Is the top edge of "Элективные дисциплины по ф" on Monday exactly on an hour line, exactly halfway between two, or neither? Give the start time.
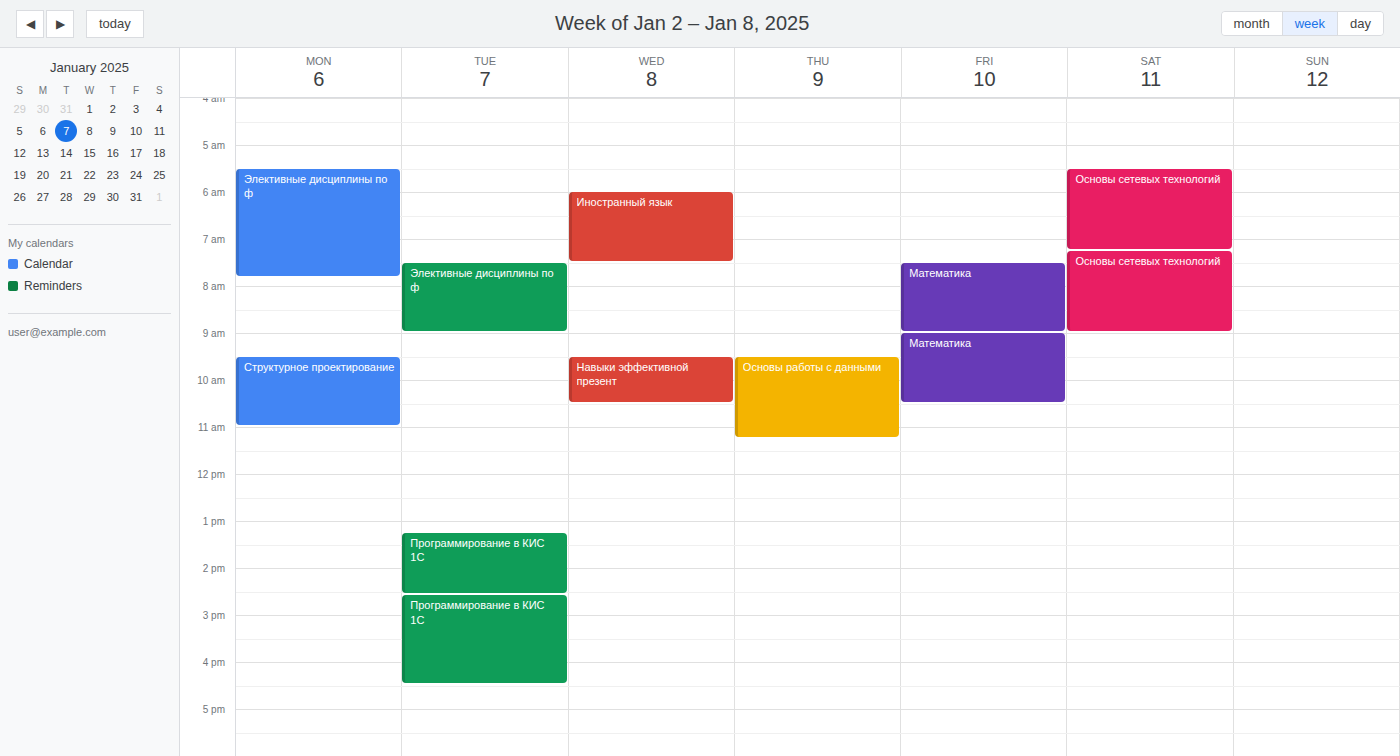
5:30 AM -- halfway between the 5 AM and 6 AM lines.